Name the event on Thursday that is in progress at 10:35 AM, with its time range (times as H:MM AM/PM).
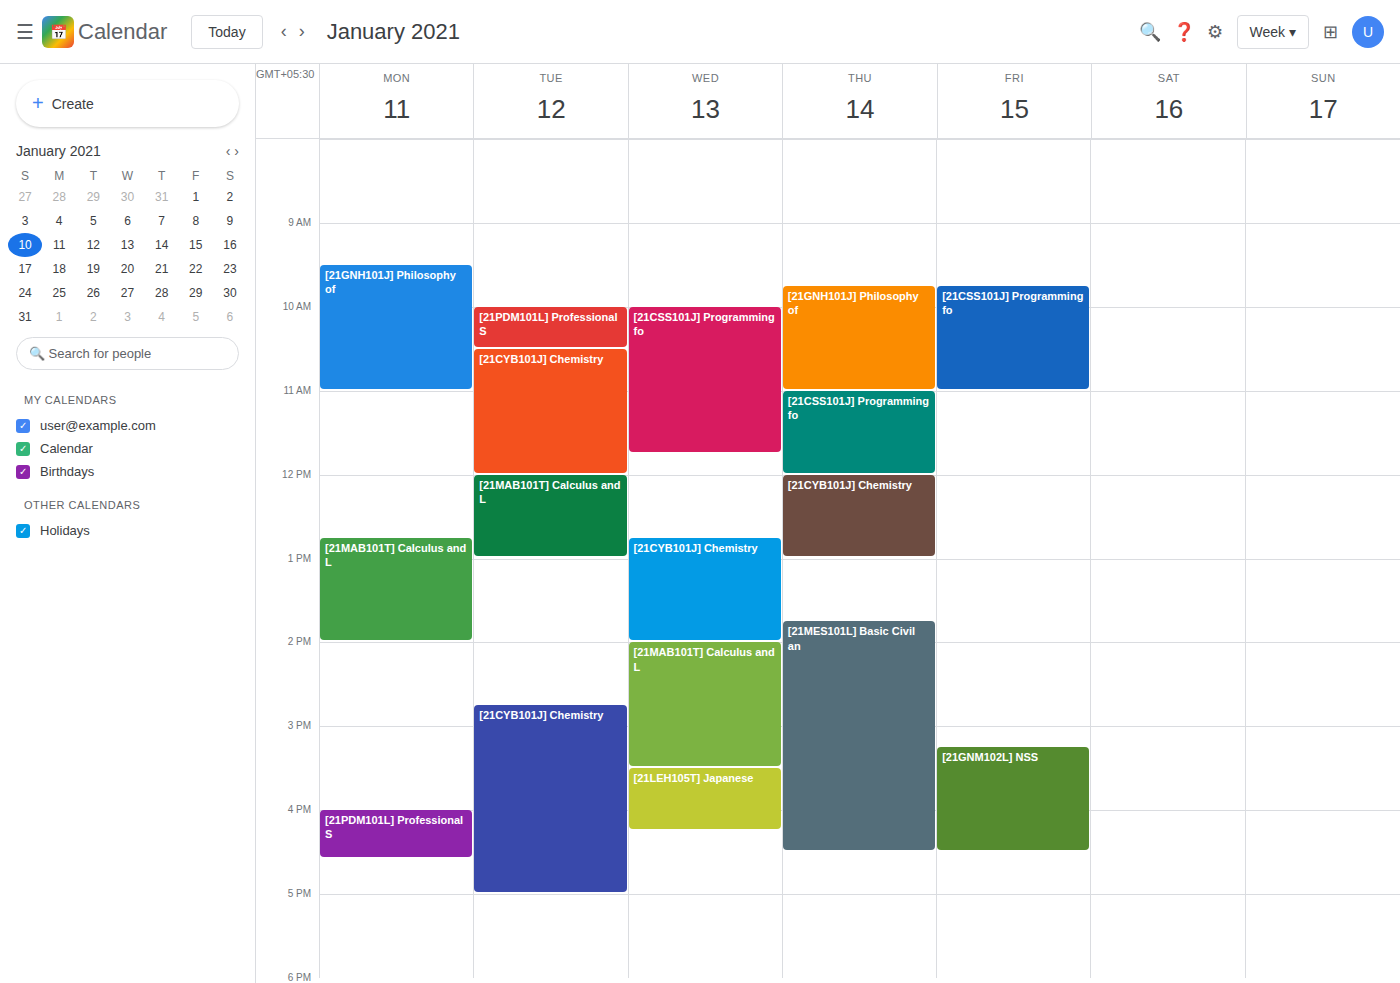
"[21GNH101J] Philosophy of", 9:45 AM to 11:00 AM